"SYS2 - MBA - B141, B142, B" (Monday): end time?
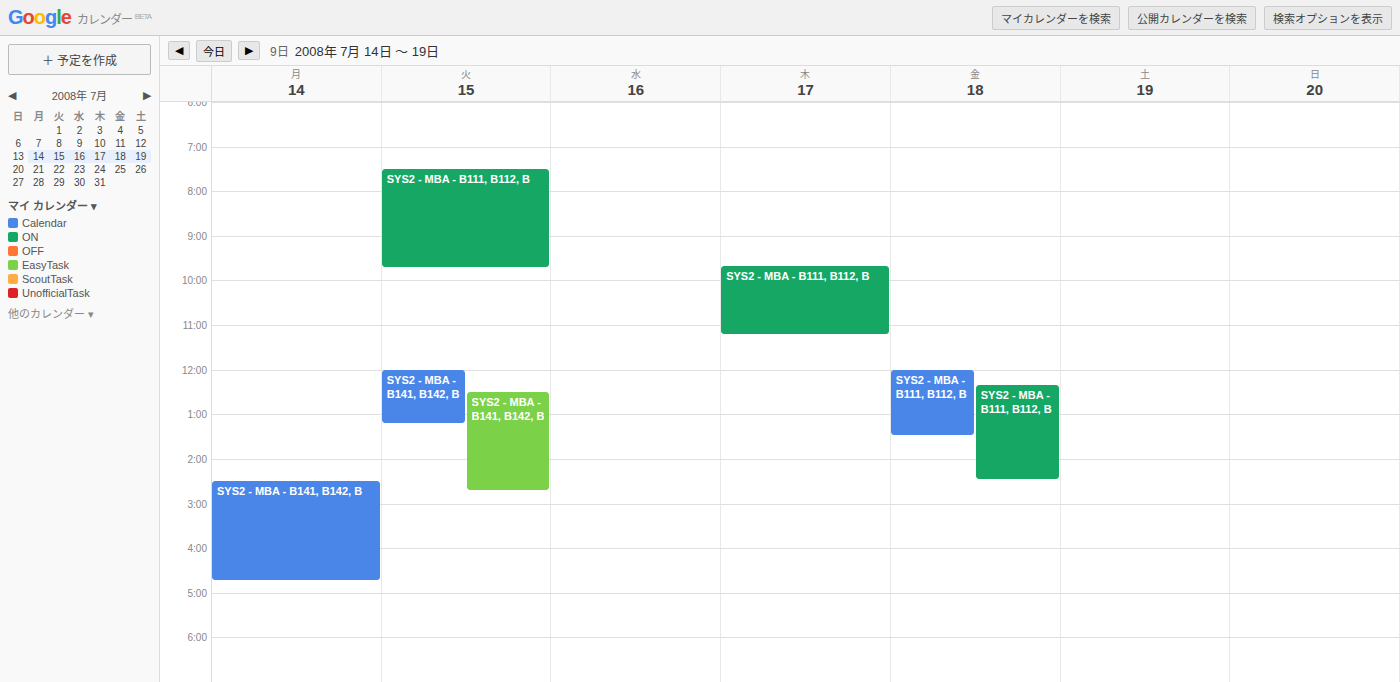
4:45 PM